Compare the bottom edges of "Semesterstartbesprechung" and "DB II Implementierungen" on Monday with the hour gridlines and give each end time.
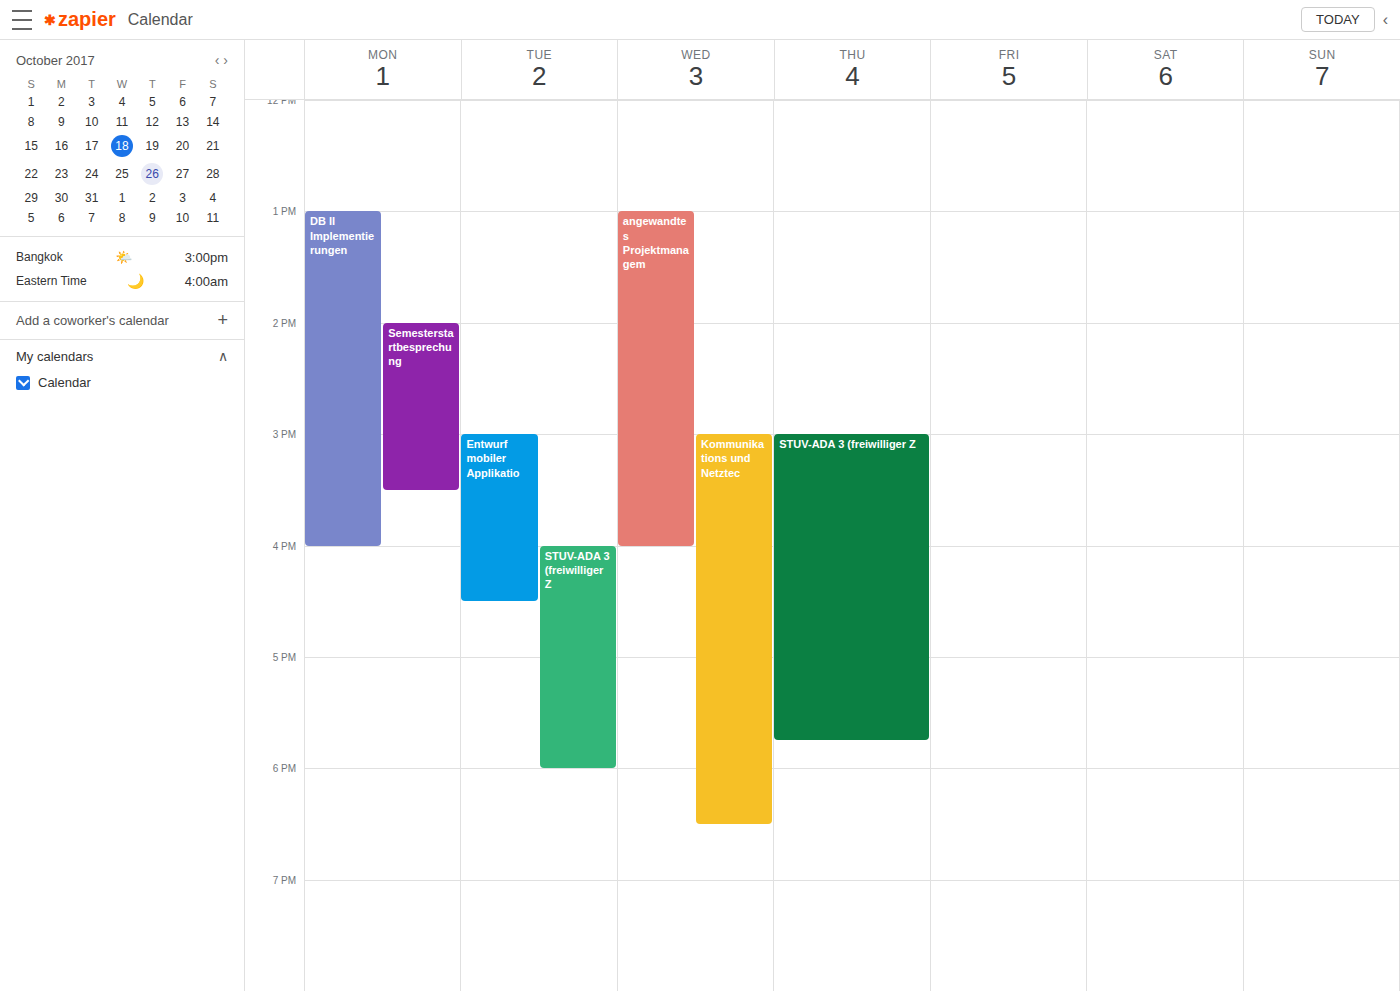
"Semesterstartbesprechung": 15:30, halfway between the 15:00 and 16:00 lines. "DB II Implementierungen": 16:00, exactly on the 16:00 line.